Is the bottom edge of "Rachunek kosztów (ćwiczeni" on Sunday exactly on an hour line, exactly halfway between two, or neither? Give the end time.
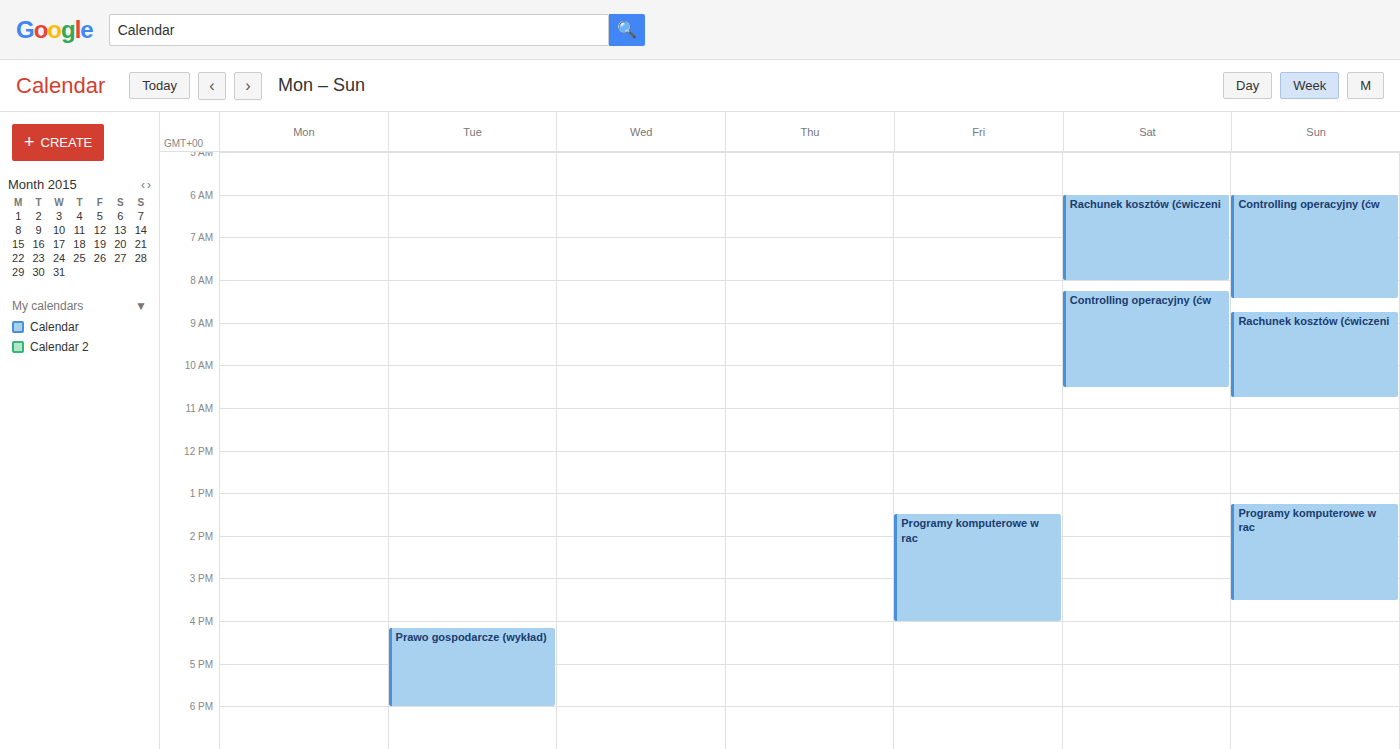
10:45 -- neither: three quarters of the way from the 10:00 line to the 11:00 line.